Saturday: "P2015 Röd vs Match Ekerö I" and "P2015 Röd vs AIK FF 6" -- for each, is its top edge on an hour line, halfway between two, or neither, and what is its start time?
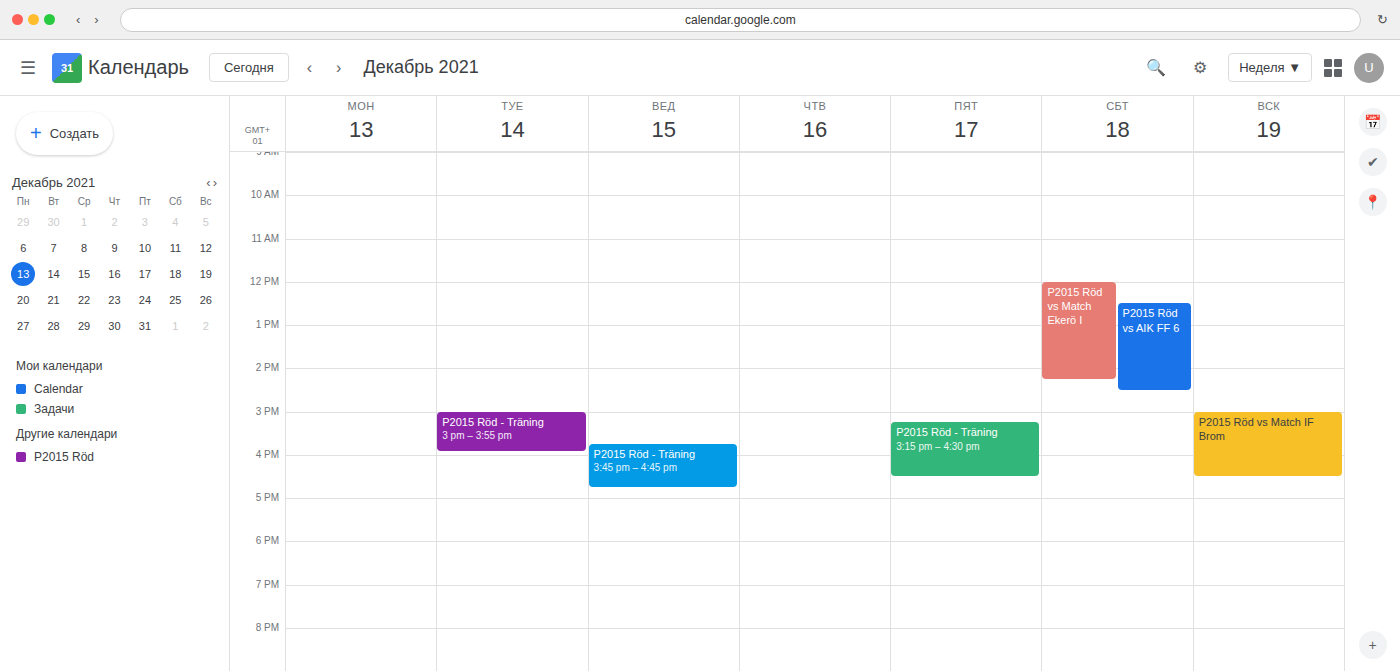
"P2015 Röd vs Match Ekerö I": 12:00 PM, exactly on the 12 PM line. "P2015 Röd vs AIK FF 6": 12:30 PM, halfway between the 12 PM and 1 PM lines.